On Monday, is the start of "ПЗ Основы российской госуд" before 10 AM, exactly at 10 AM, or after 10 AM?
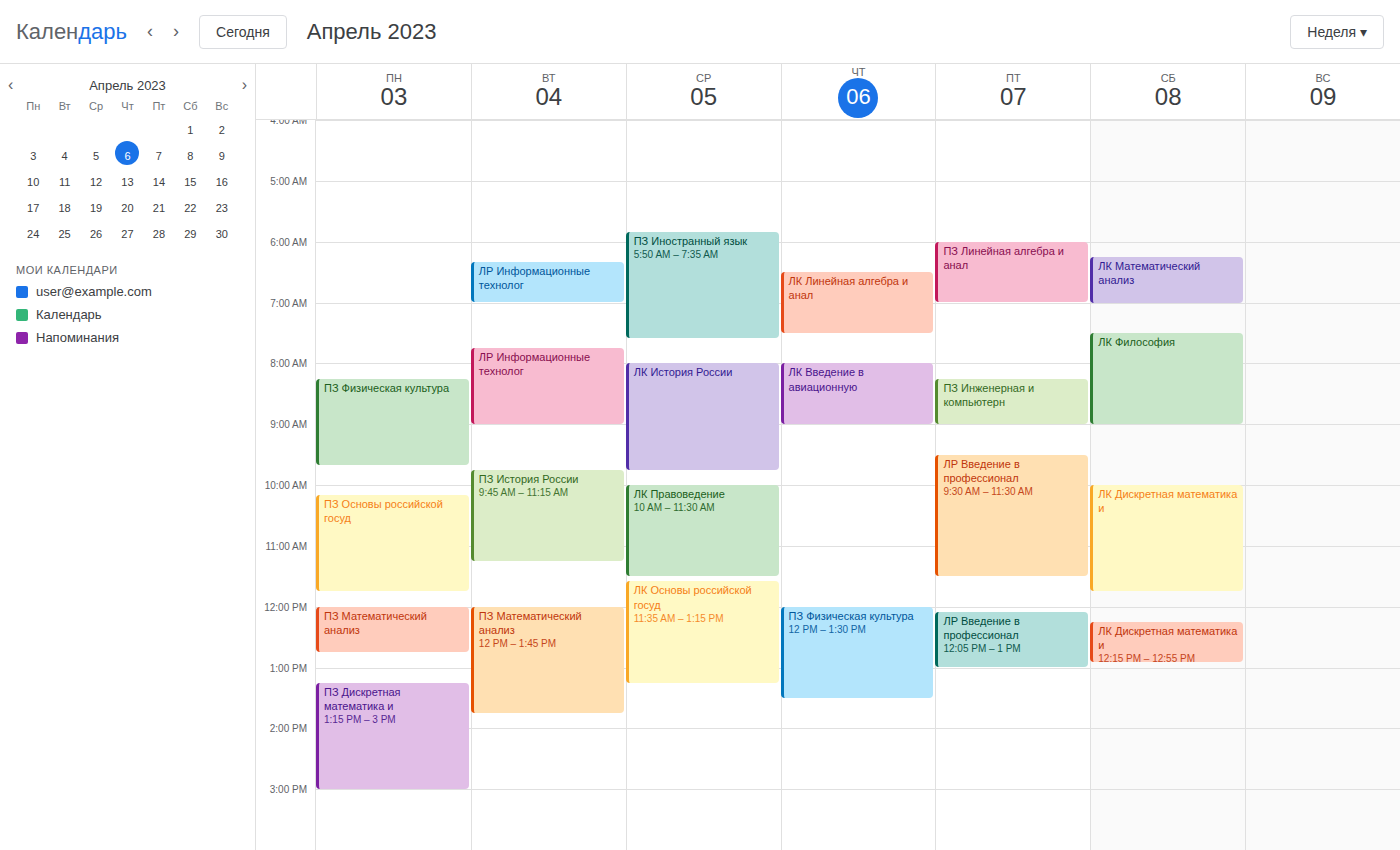
10:10 AM -- after 10 AM, 10 minutes below the 10 AM line.